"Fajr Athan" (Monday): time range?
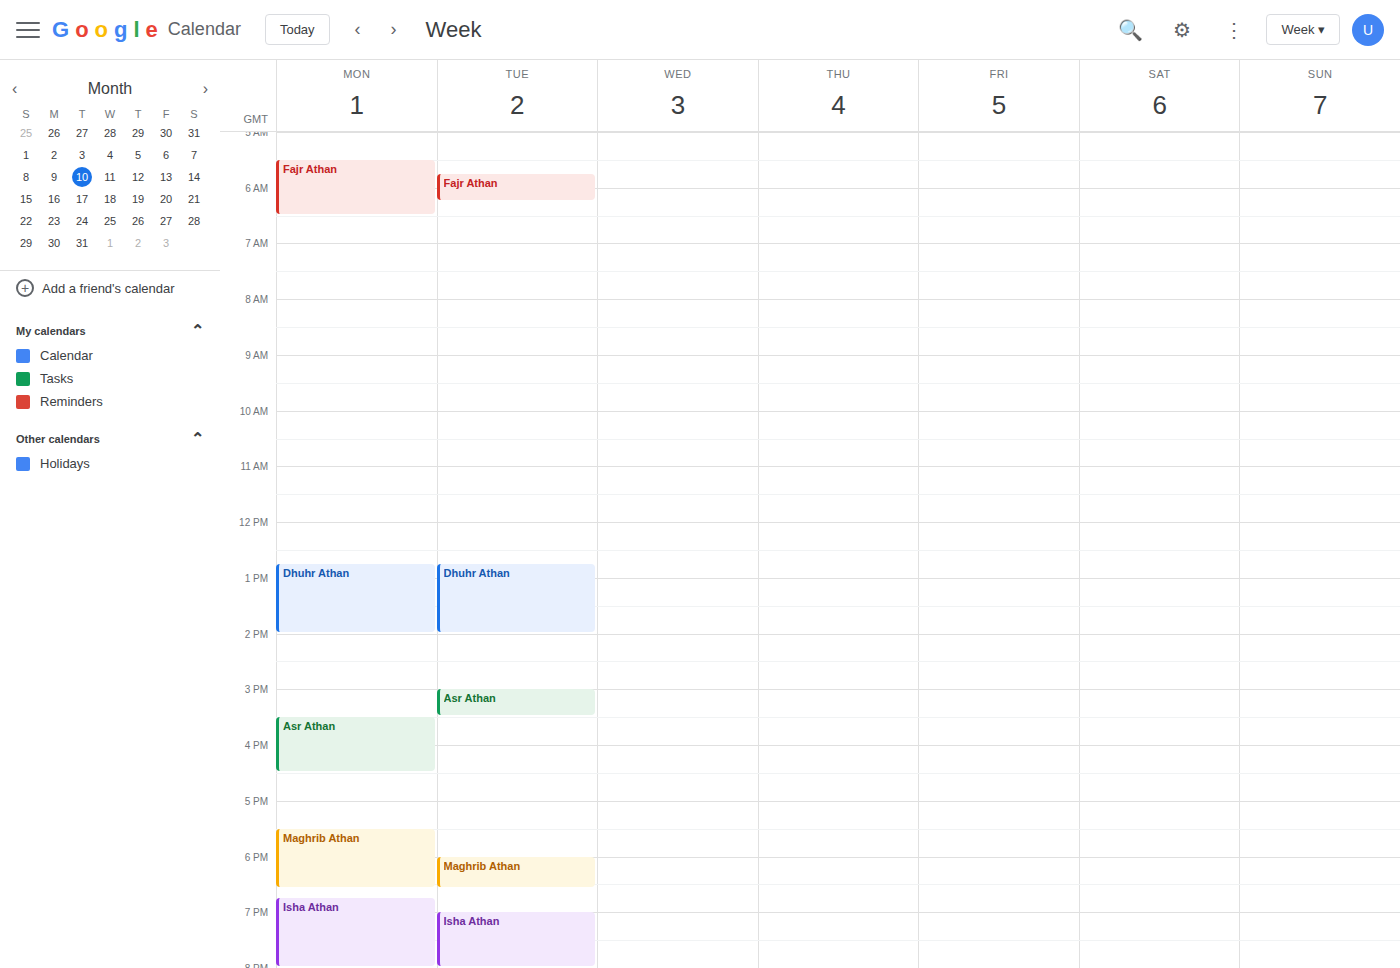
5:30 AM to 6:30 AM